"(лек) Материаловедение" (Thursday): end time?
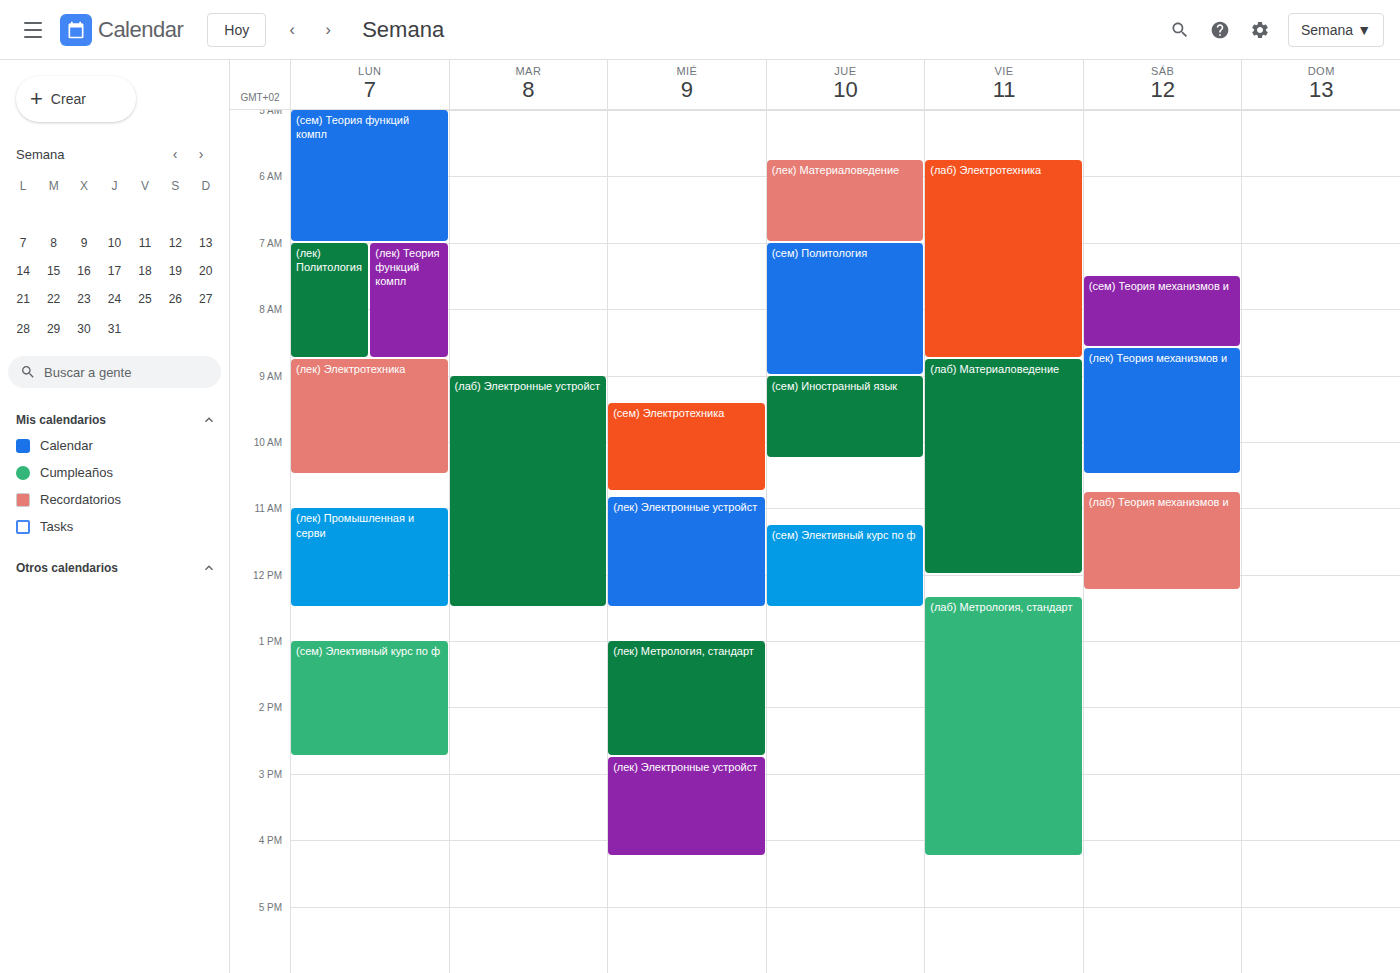
7:00 AM